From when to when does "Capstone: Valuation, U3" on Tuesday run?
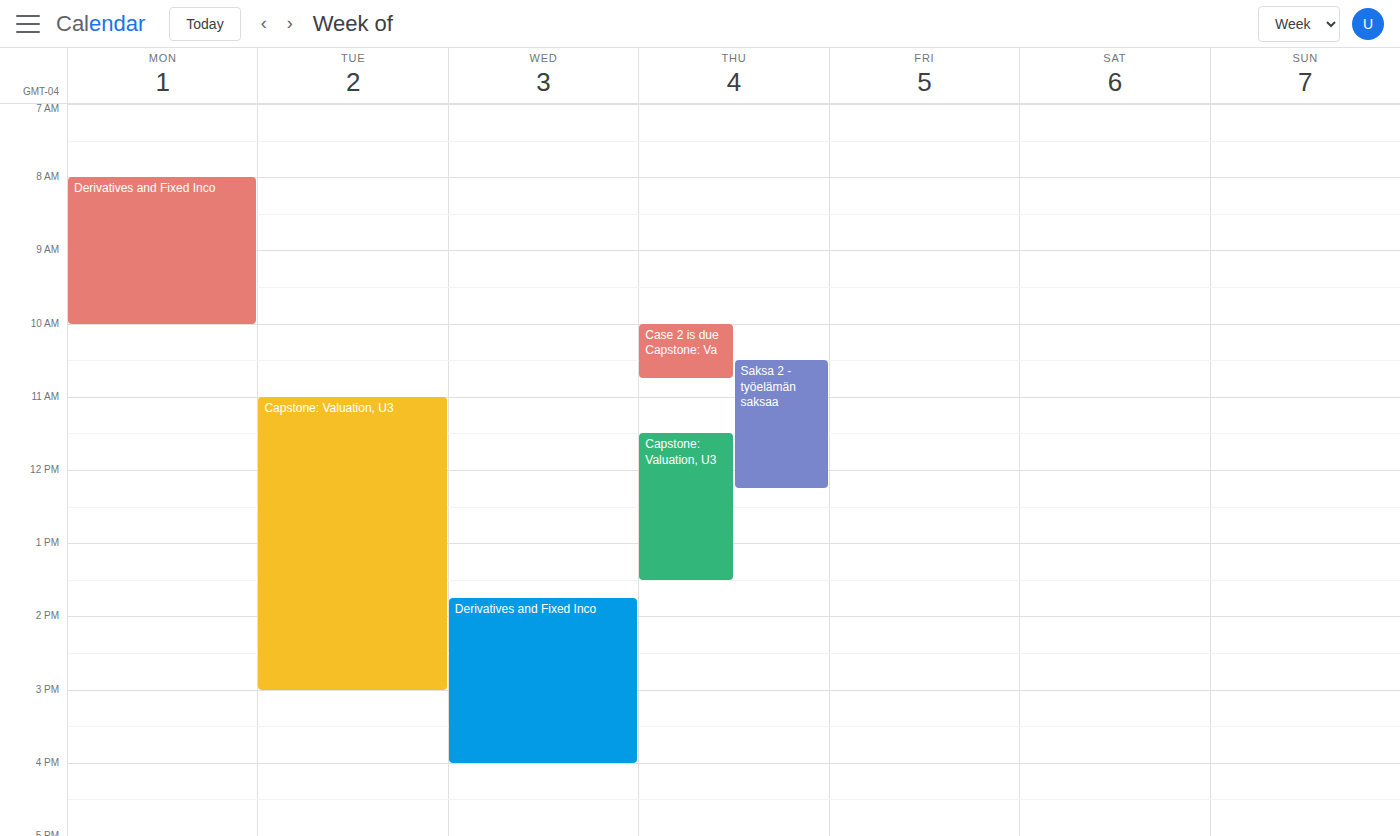
11:00 to 15:00